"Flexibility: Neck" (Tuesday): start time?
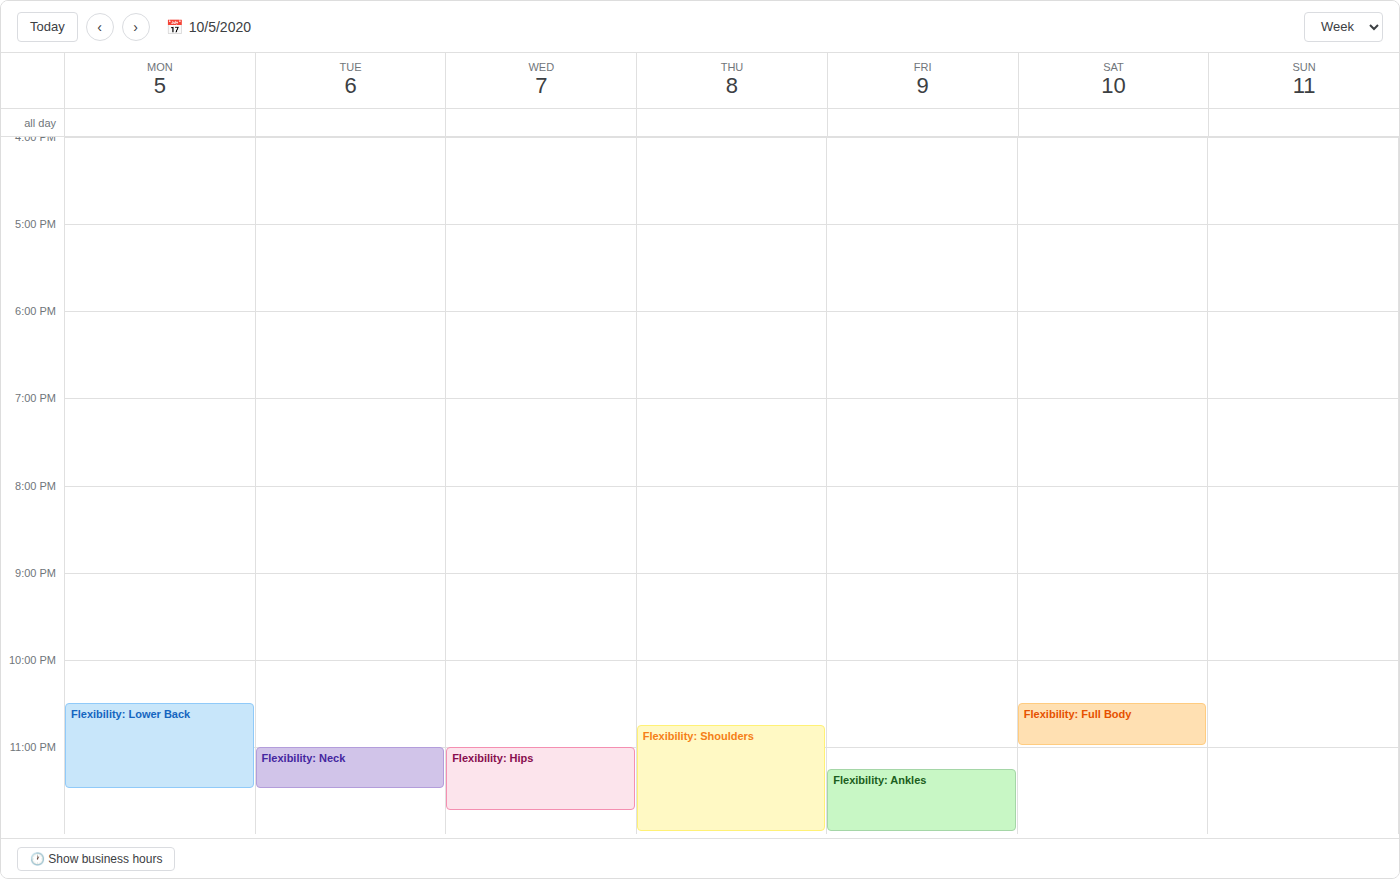
11:00 PM